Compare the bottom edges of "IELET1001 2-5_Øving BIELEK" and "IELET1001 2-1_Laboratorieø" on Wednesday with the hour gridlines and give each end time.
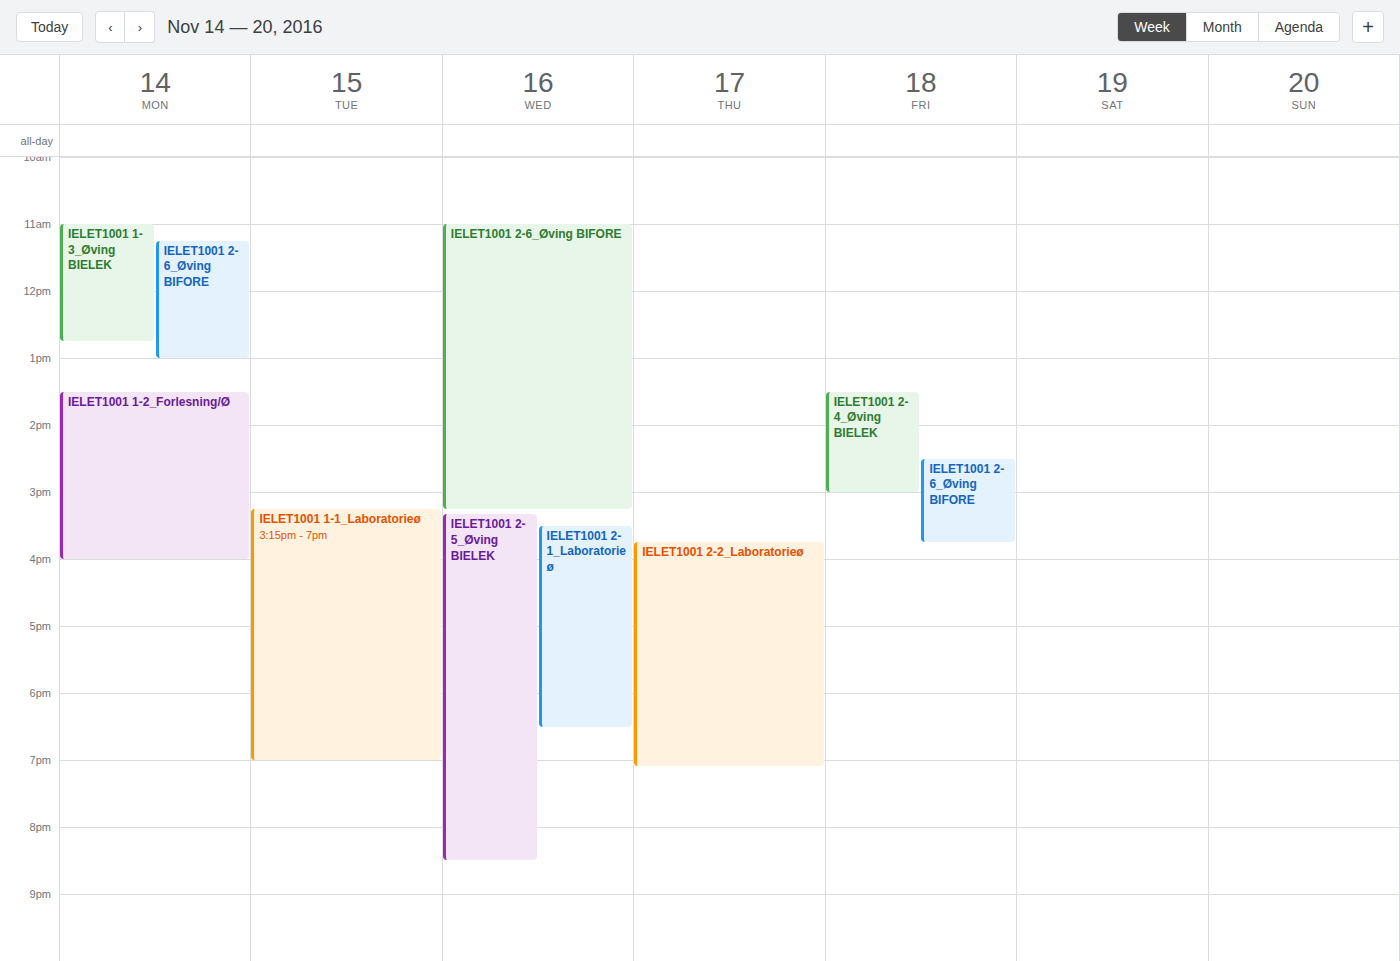
"IELET1001 2-5_Øving BIELEK": 8:30 PM, halfway between the 8 PM and 9 PM lines. "IELET1001 2-1_Laboratorieø": 6:30 PM, halfway between the 6 PM and 7 PM lines.